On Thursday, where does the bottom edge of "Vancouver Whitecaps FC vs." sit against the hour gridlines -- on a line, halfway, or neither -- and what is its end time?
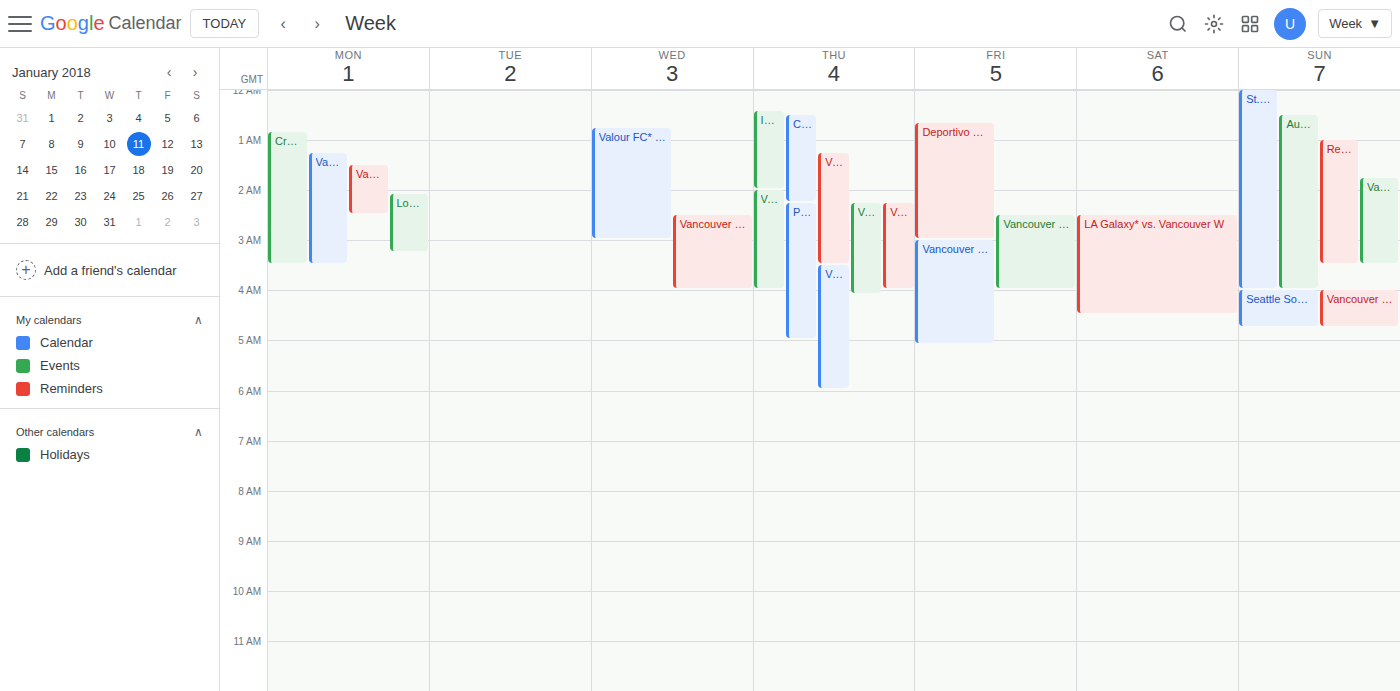
4:00 AM -- exactly on the 4 AM line.